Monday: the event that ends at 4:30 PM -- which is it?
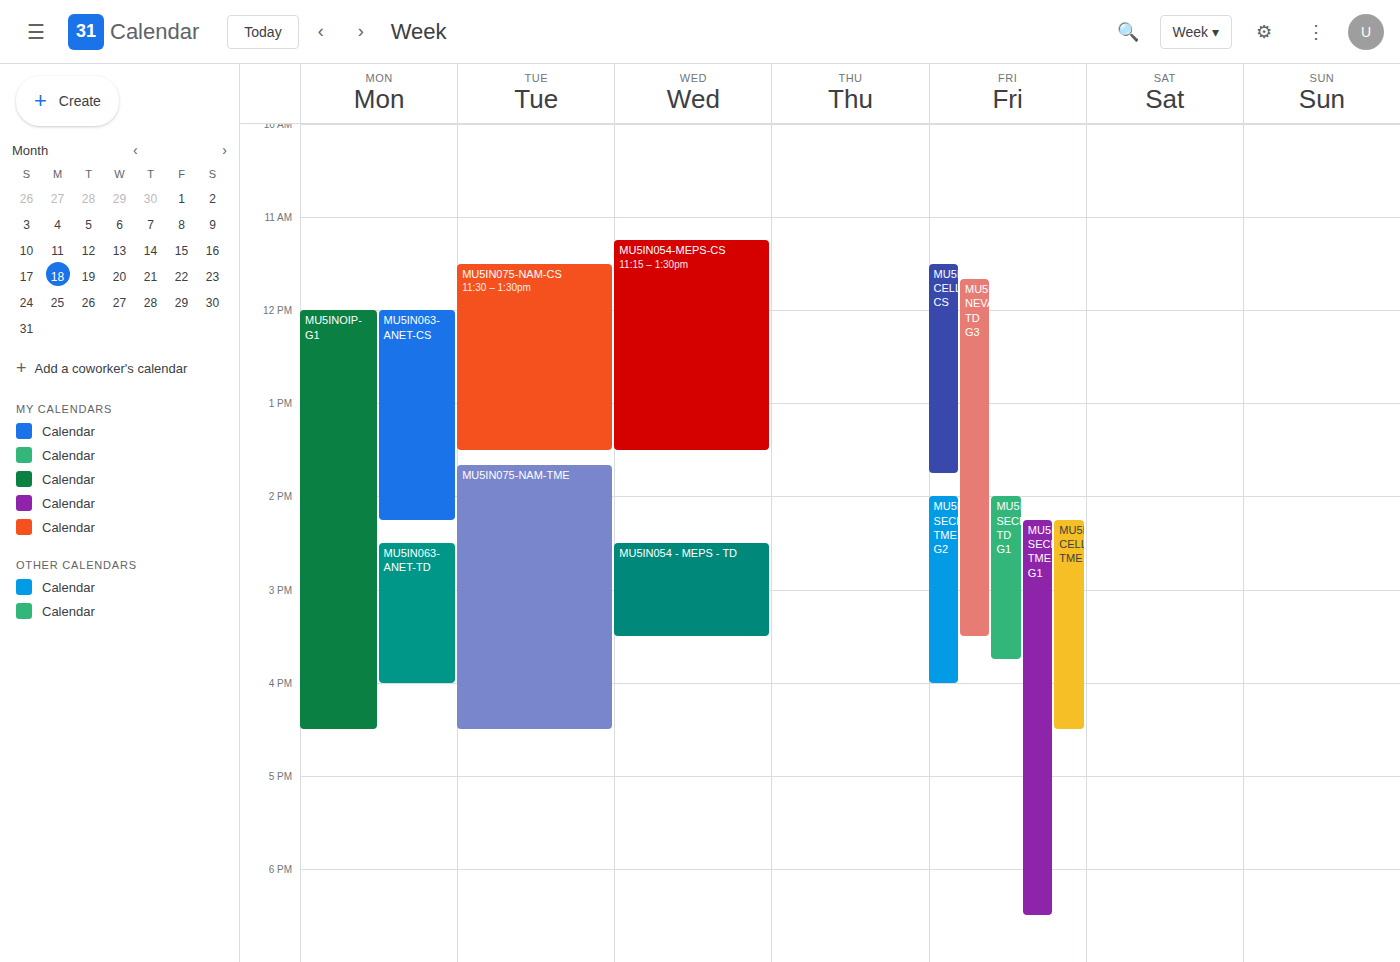
"MU5INOIP-G1"